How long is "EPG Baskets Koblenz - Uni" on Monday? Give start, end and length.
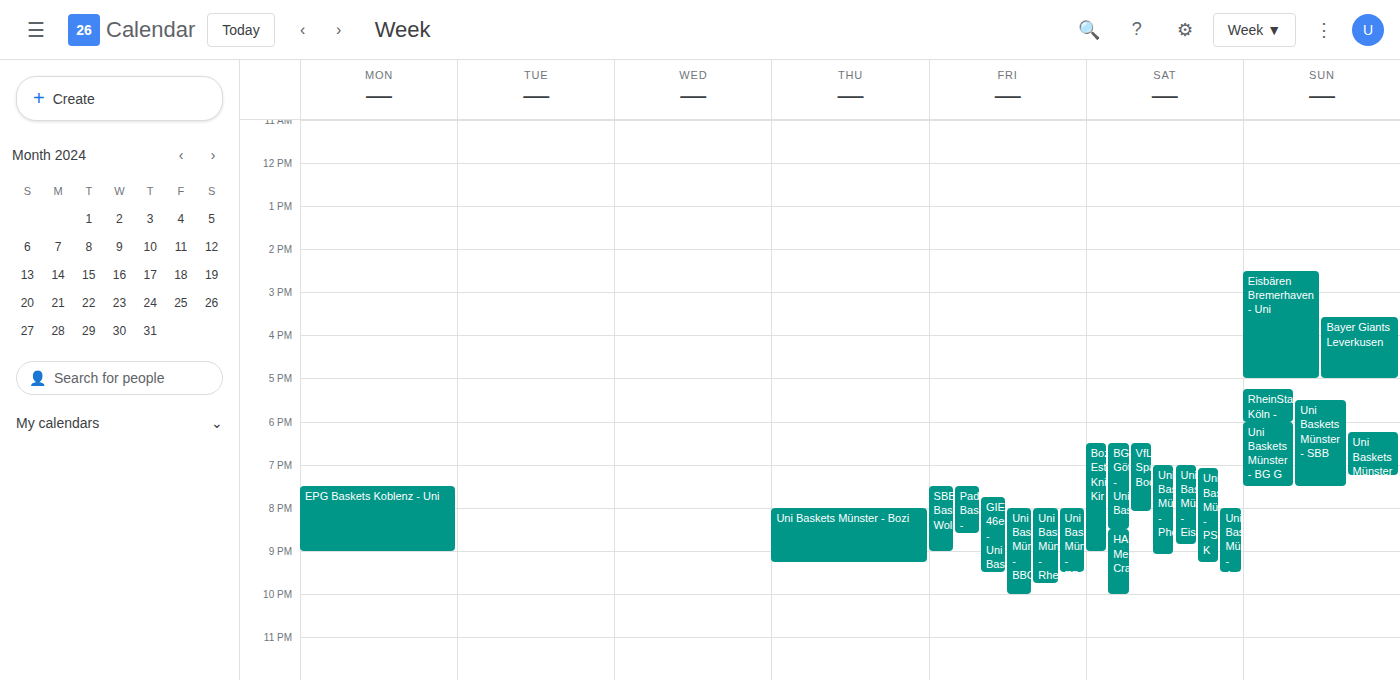
7:30 PM to 9:00 PM, 1 hour 30 minutes